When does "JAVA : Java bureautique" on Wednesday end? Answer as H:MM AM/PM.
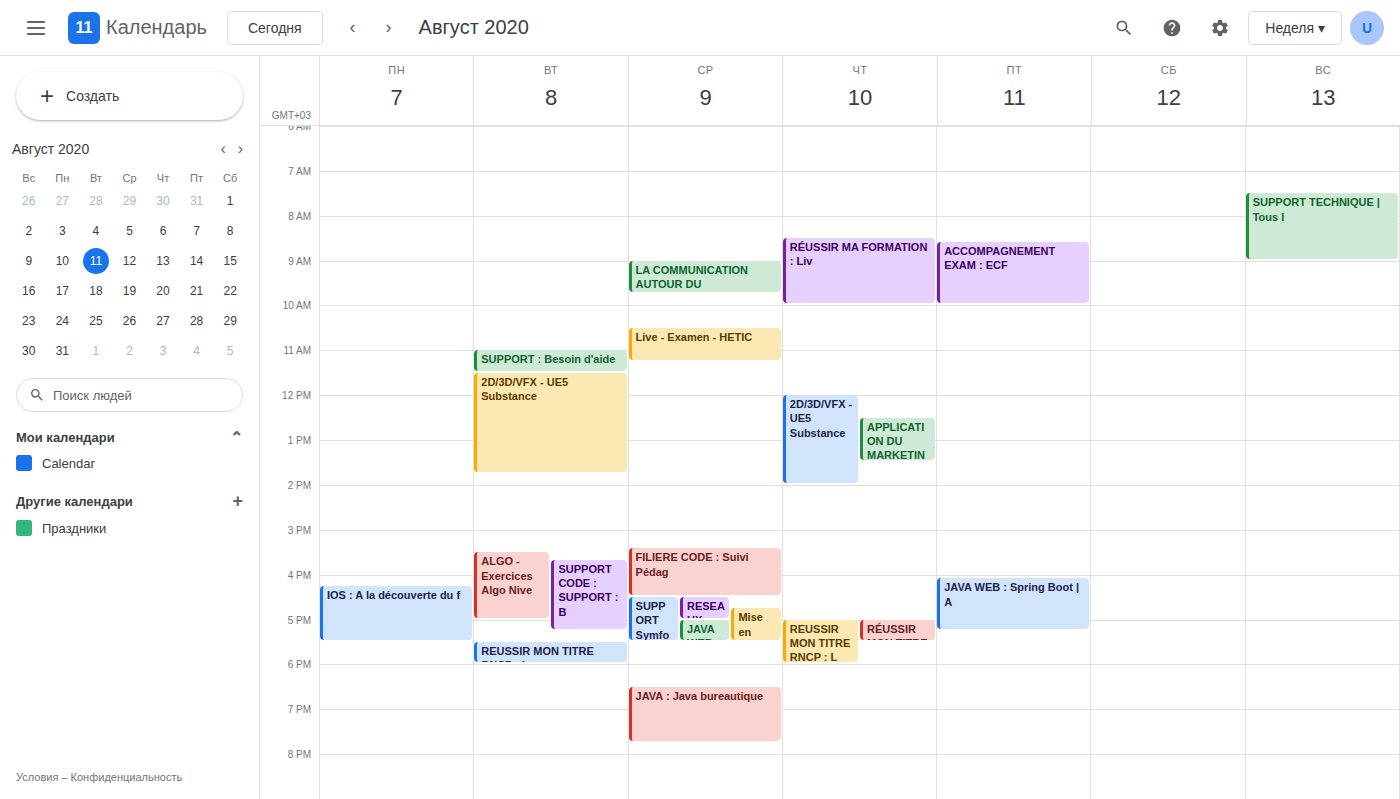
7:45 PM